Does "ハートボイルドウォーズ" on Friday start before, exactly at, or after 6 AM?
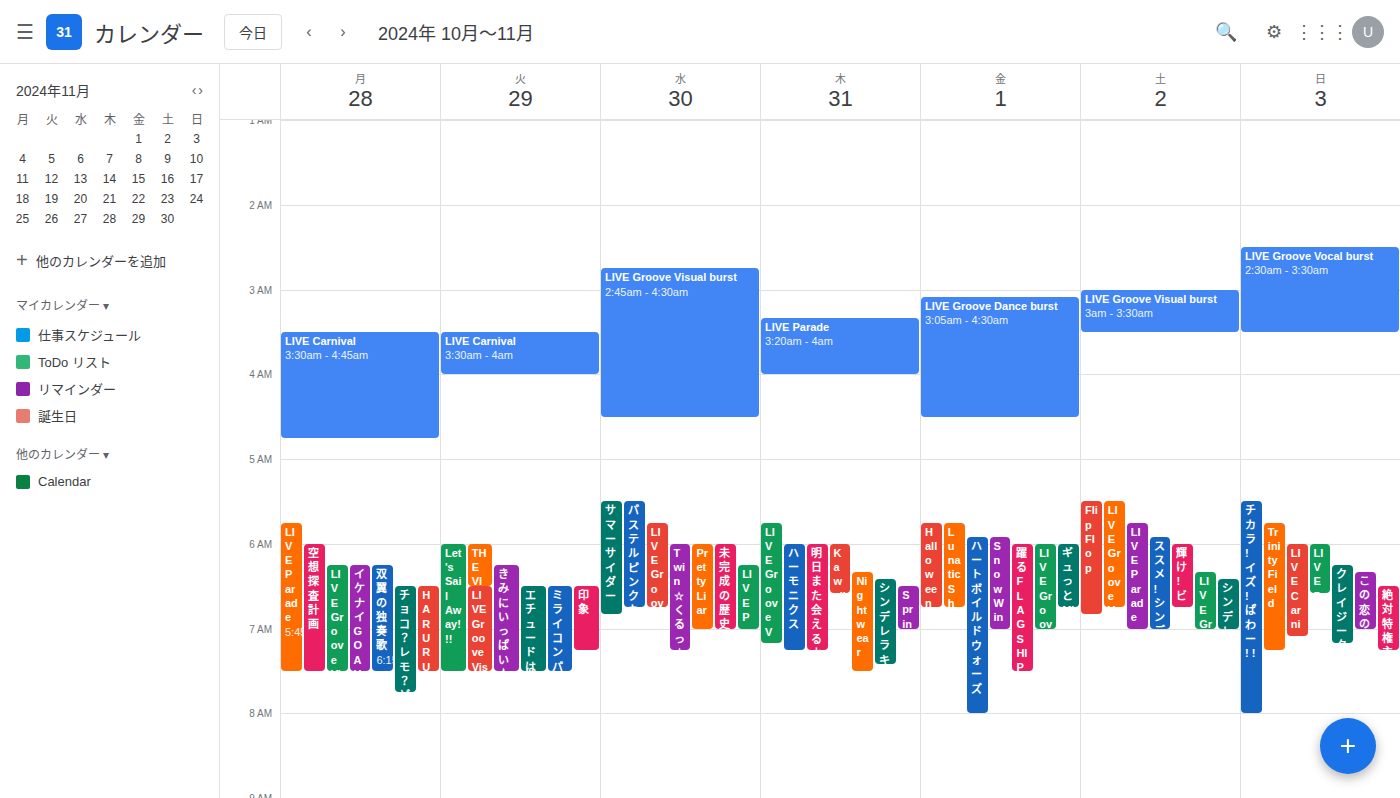
5:55 AM -- before 6 AM, 5 minutes above the 6 AM line.